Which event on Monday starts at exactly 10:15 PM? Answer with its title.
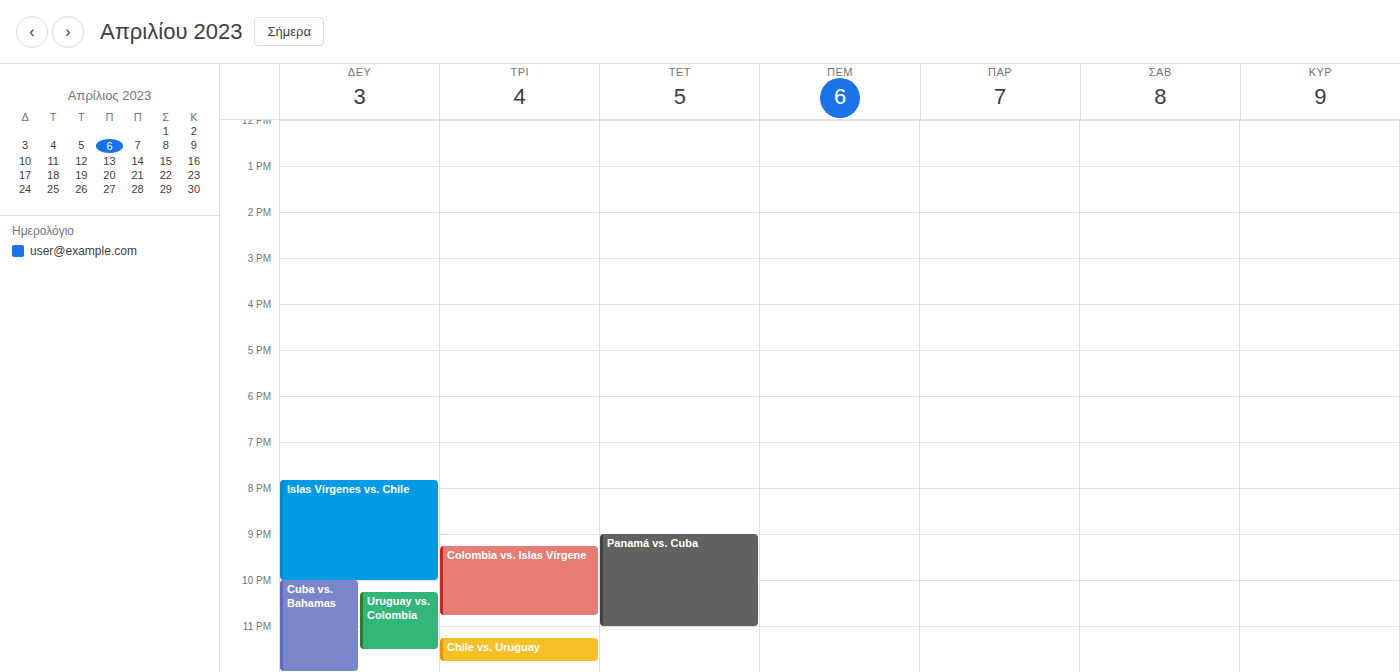
"Uruguay vs. Colombia"